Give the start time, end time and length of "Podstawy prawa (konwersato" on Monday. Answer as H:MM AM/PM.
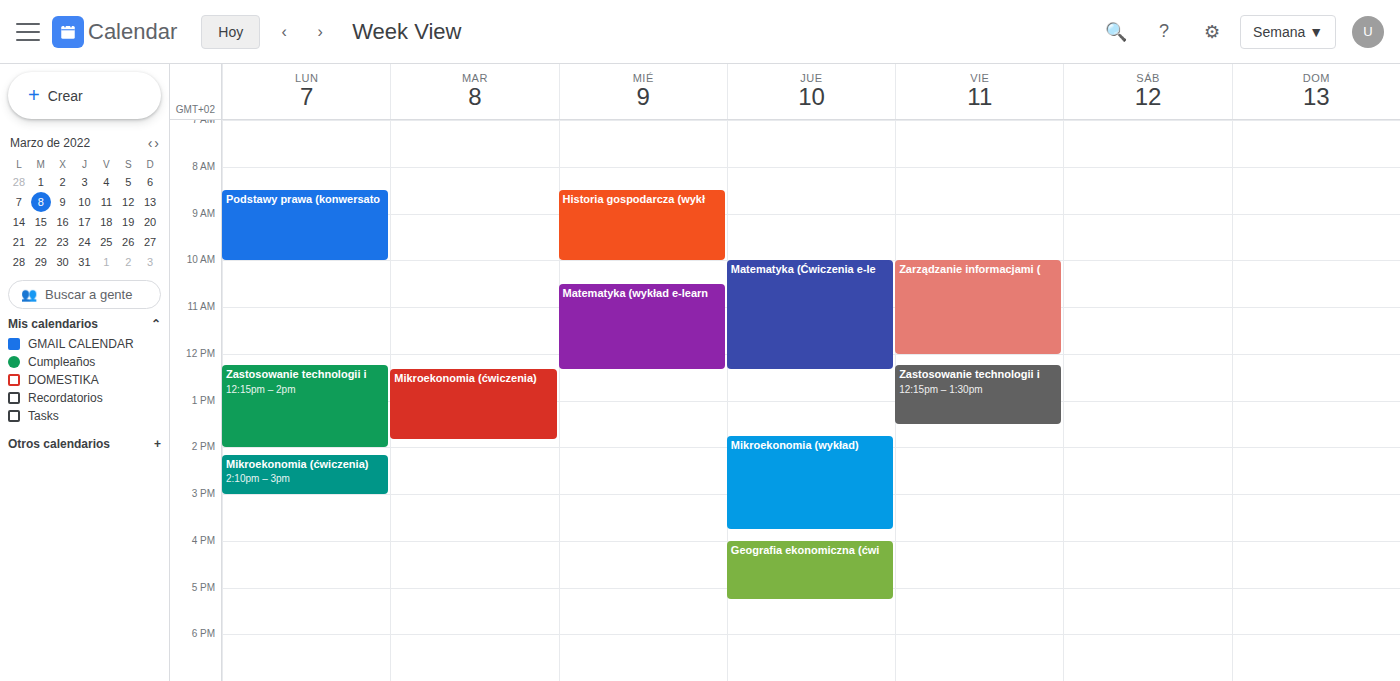
8:30 AM to 10:00 AM, 1 hour 30 minutes